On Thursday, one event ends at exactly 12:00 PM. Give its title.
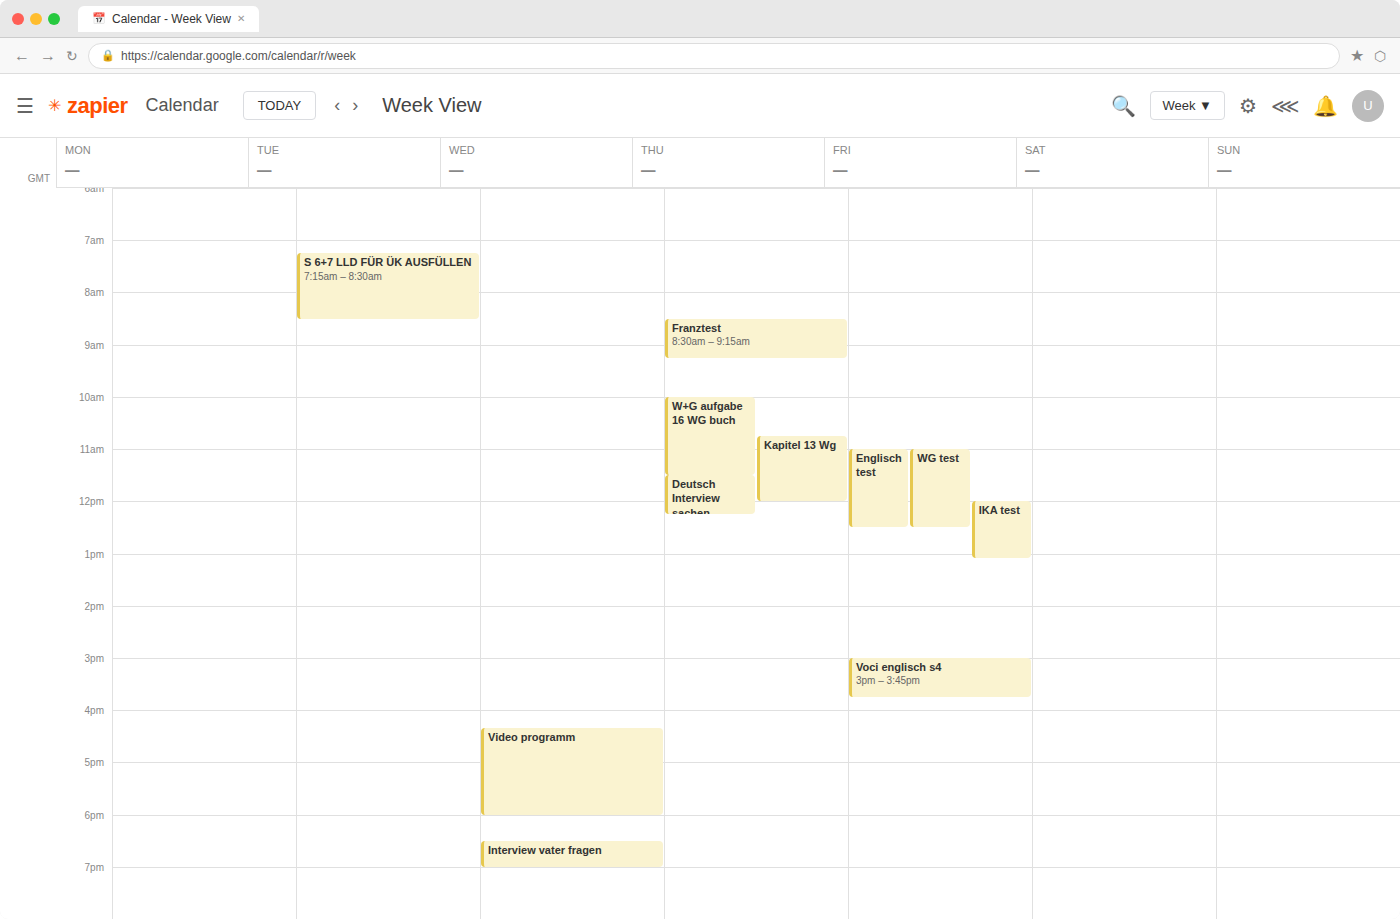
"Kapitel 13 Wg"